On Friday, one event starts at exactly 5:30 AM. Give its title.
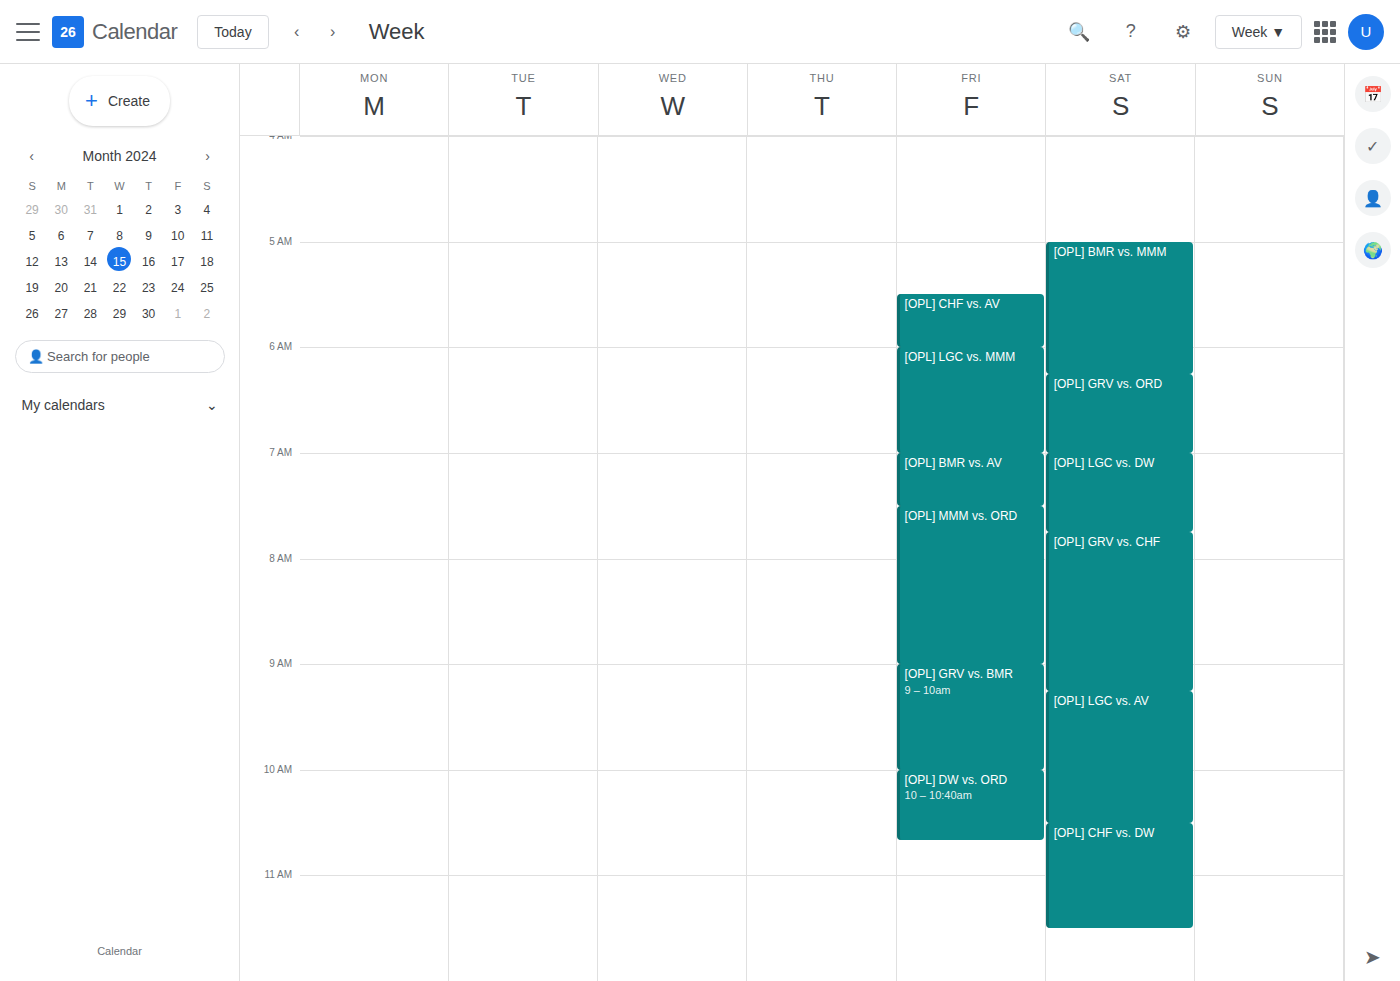
"[OPL] CHF vs. AV"